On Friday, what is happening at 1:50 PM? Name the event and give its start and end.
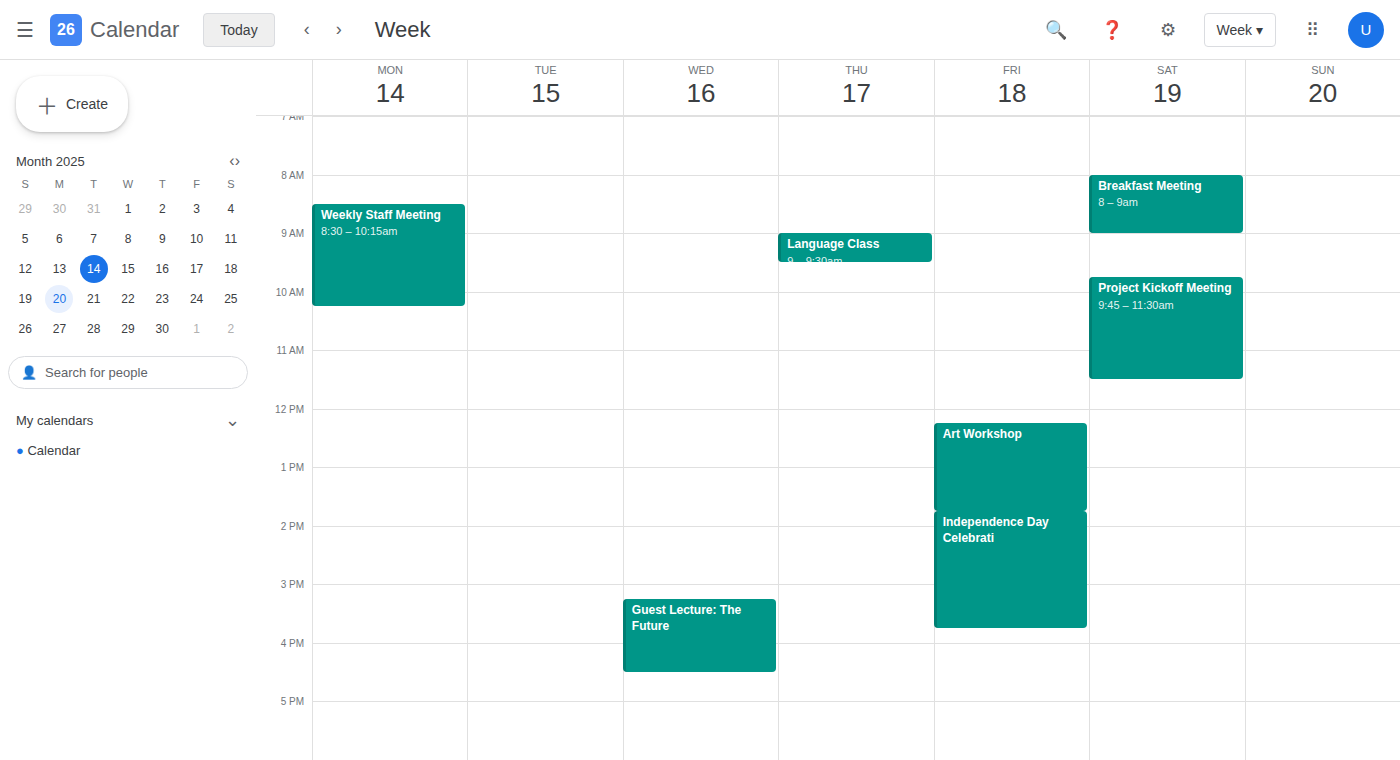
"Independence Day Celebrati", 1:45 PM to 3:45 PM